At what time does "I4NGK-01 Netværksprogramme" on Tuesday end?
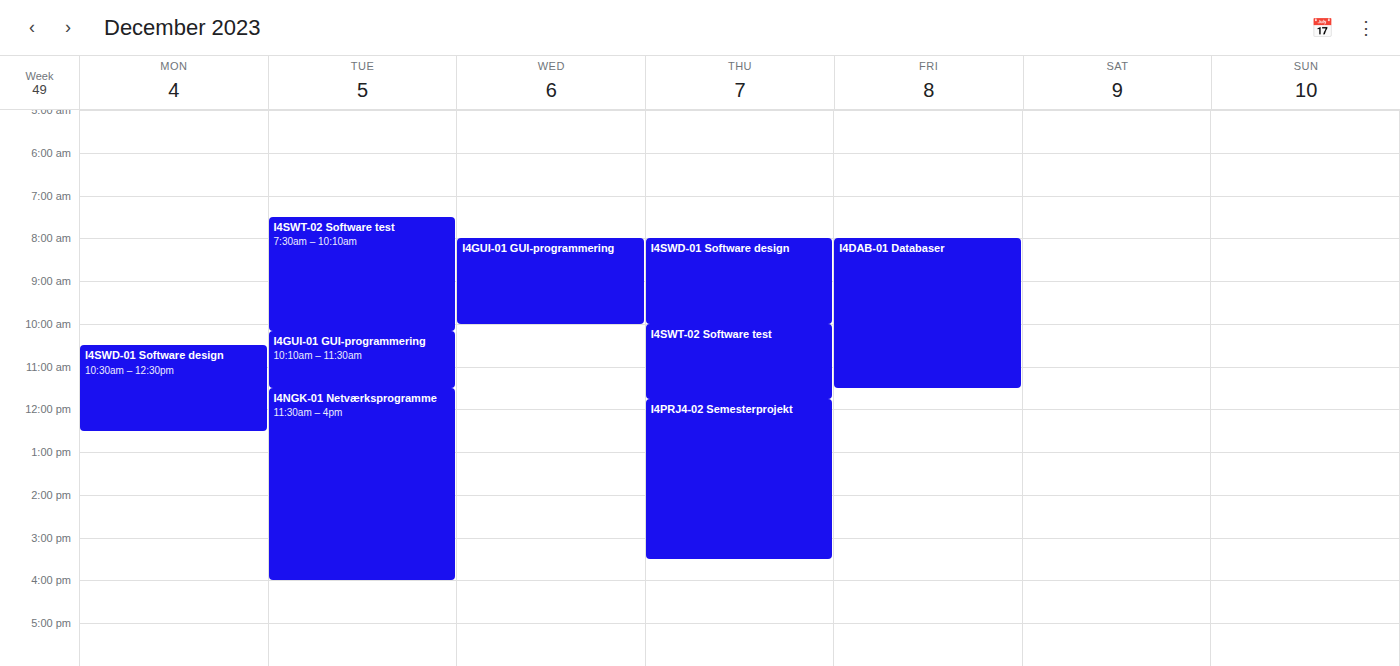
4:00 PM